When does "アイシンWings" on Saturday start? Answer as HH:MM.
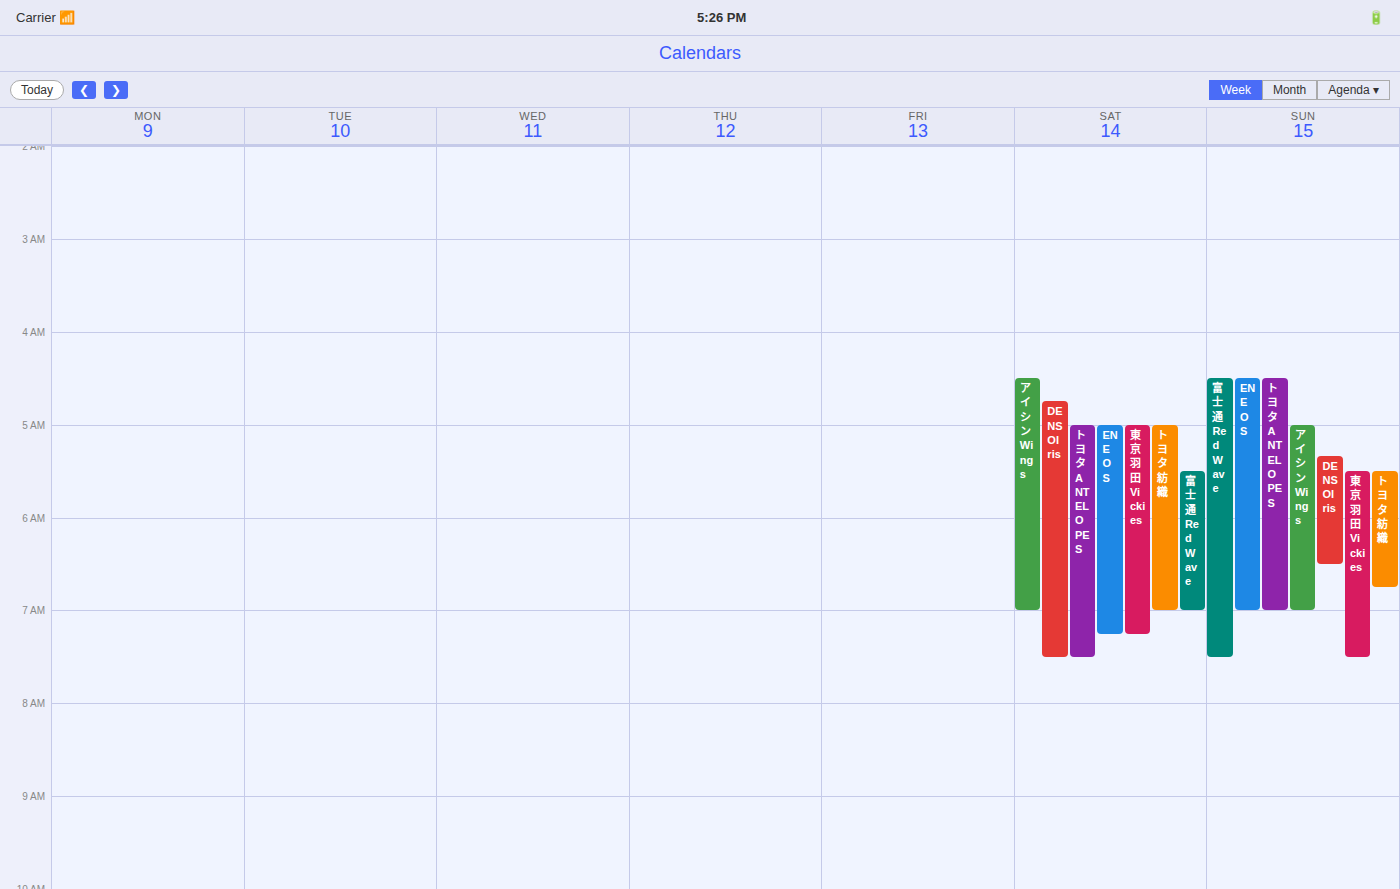
04:30